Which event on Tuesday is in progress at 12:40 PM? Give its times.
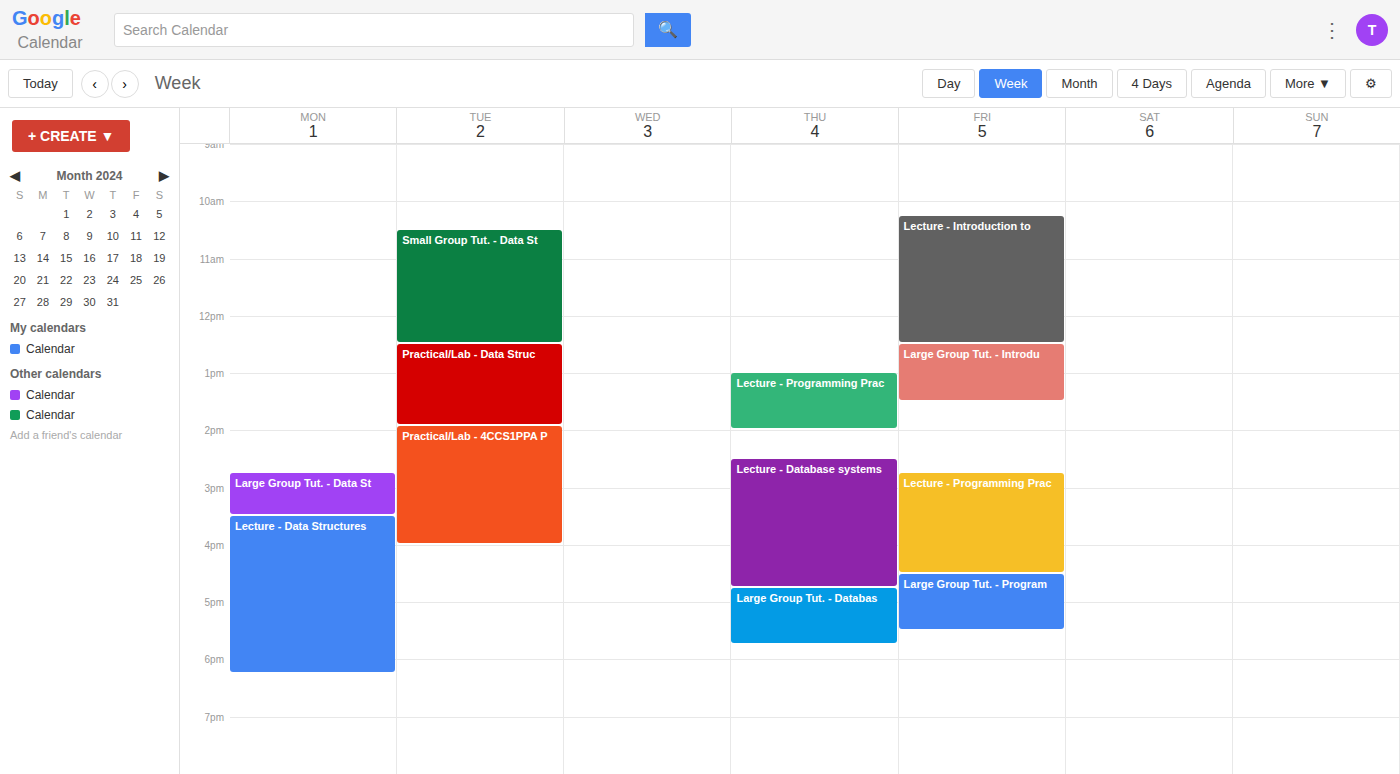
"Practical/Lab - Data Struc", 12:30 PM to 1:55 PM